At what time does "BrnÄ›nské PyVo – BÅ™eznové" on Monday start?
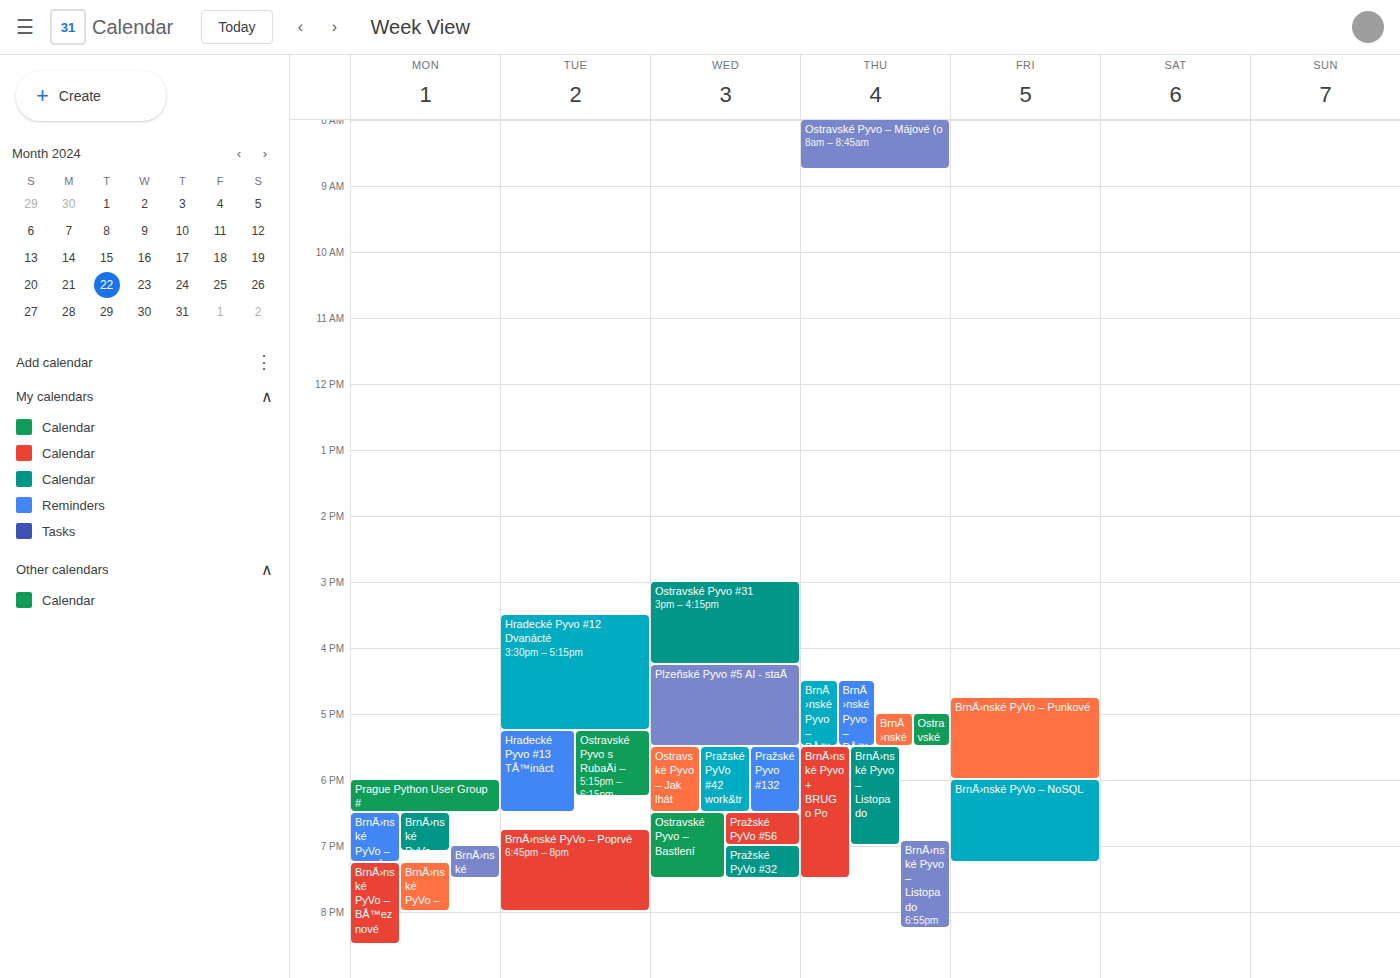
7:15 PM